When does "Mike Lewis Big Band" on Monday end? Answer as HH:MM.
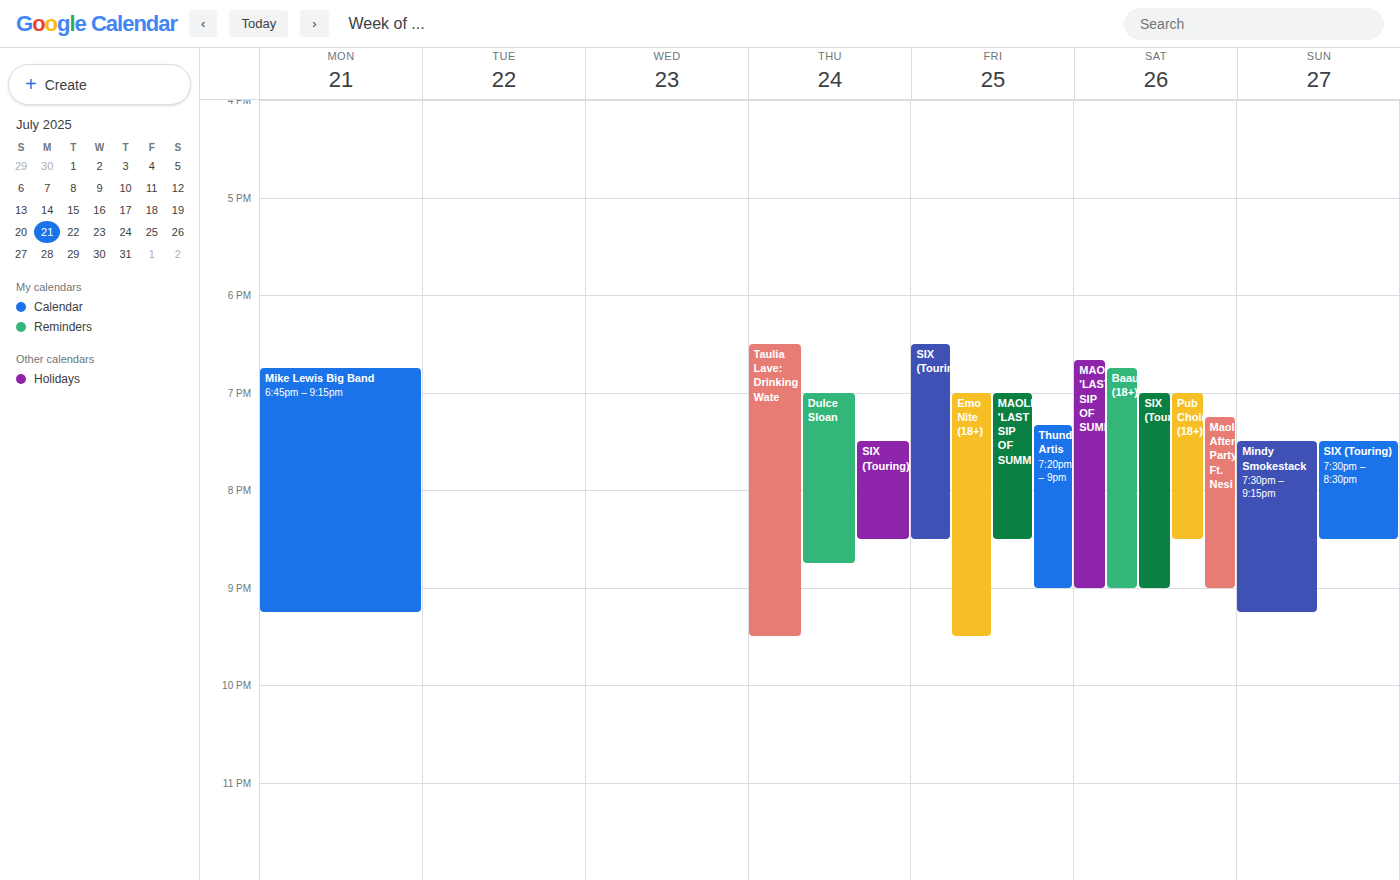
21:15